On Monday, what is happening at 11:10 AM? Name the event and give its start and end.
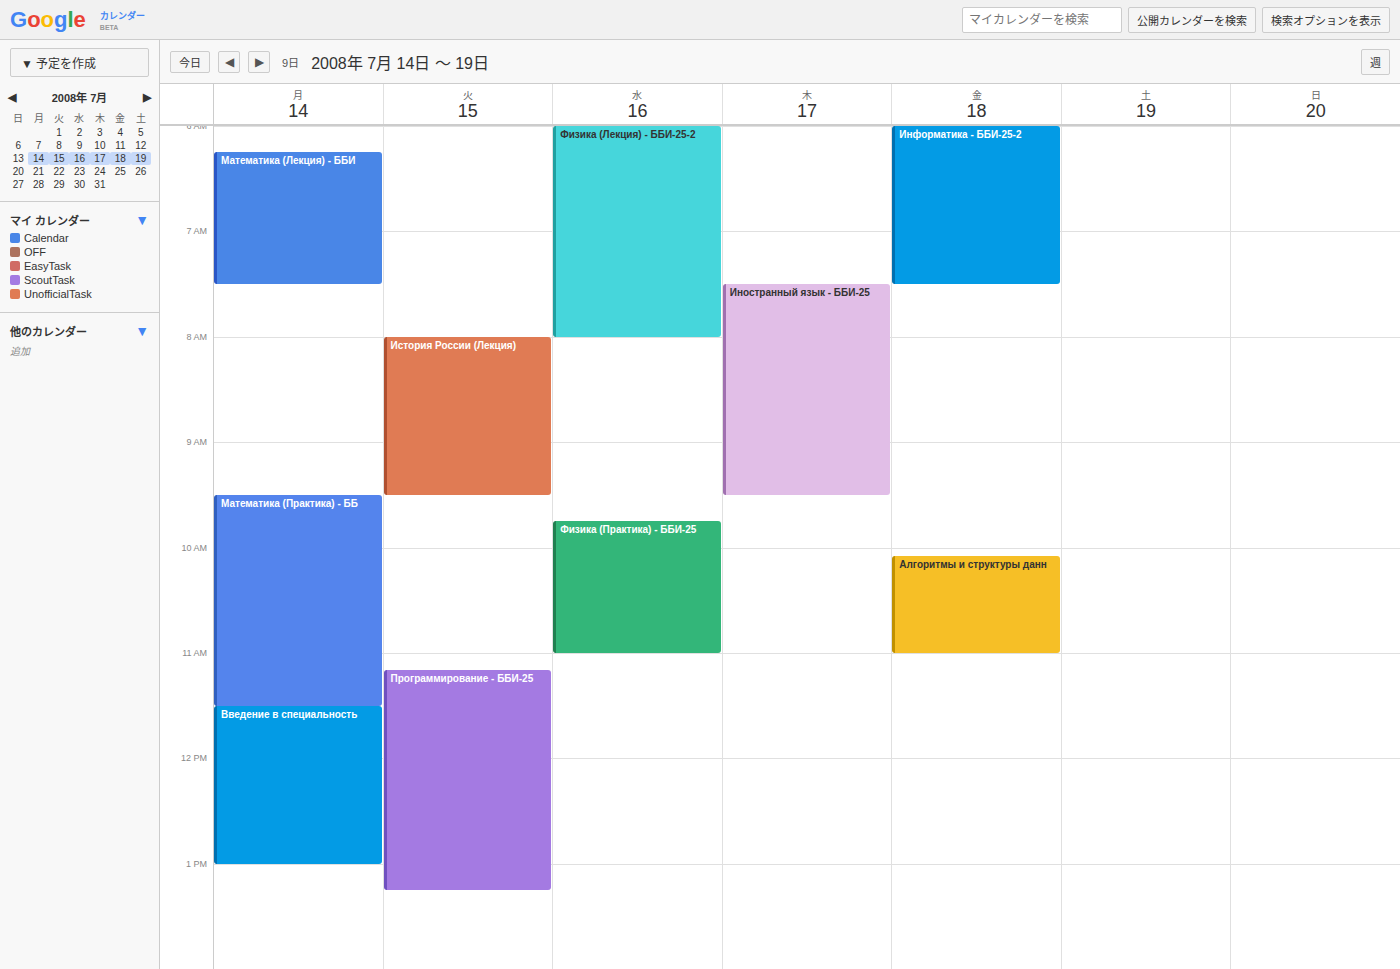
"Математика (Практика) - ББ", 9:30 AM to 11:30 AM